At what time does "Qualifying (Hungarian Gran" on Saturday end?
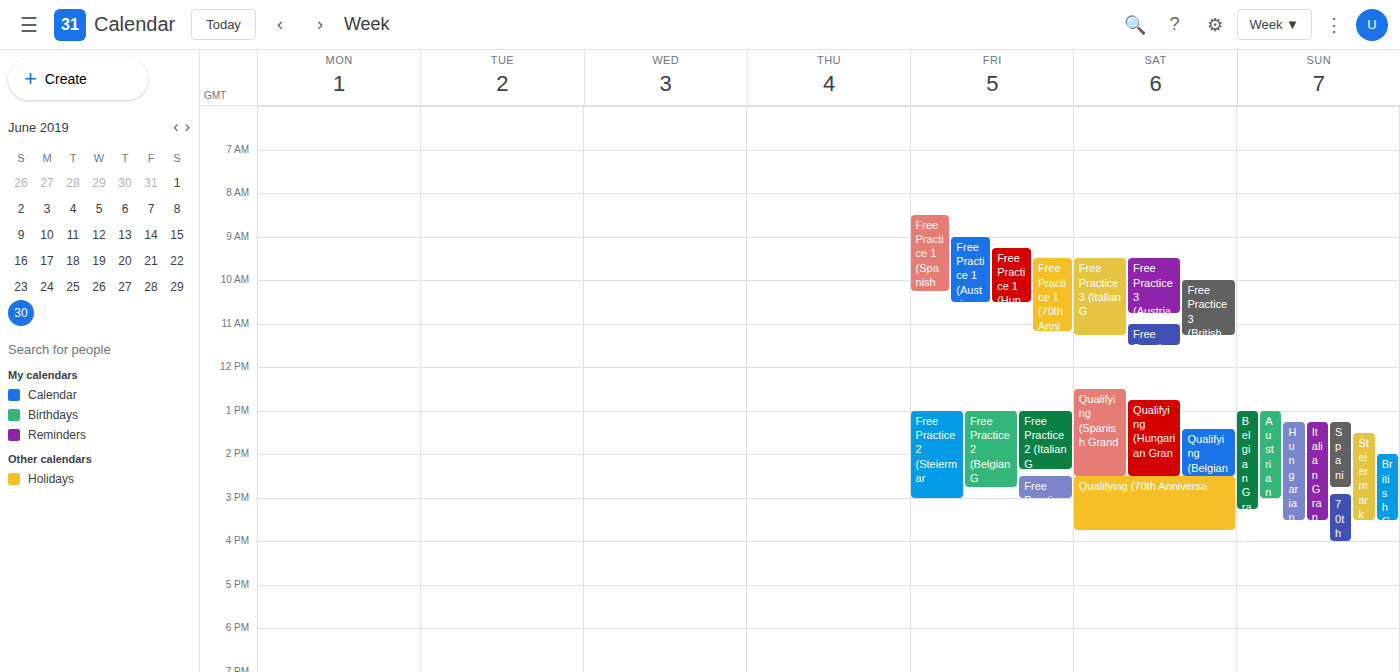
2:30 PM